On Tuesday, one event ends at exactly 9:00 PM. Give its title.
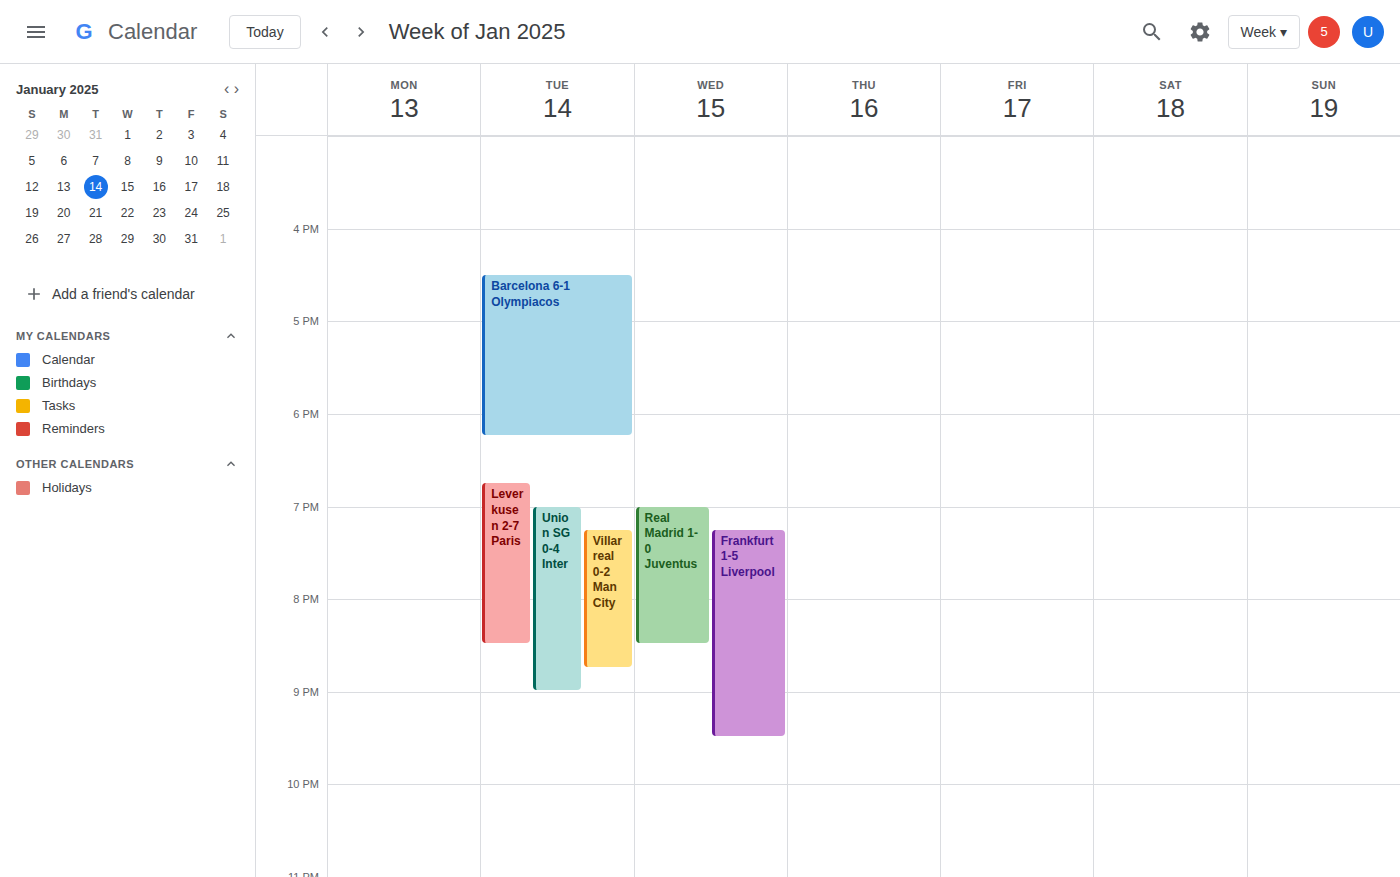
"Union SG 0-4 Inter"